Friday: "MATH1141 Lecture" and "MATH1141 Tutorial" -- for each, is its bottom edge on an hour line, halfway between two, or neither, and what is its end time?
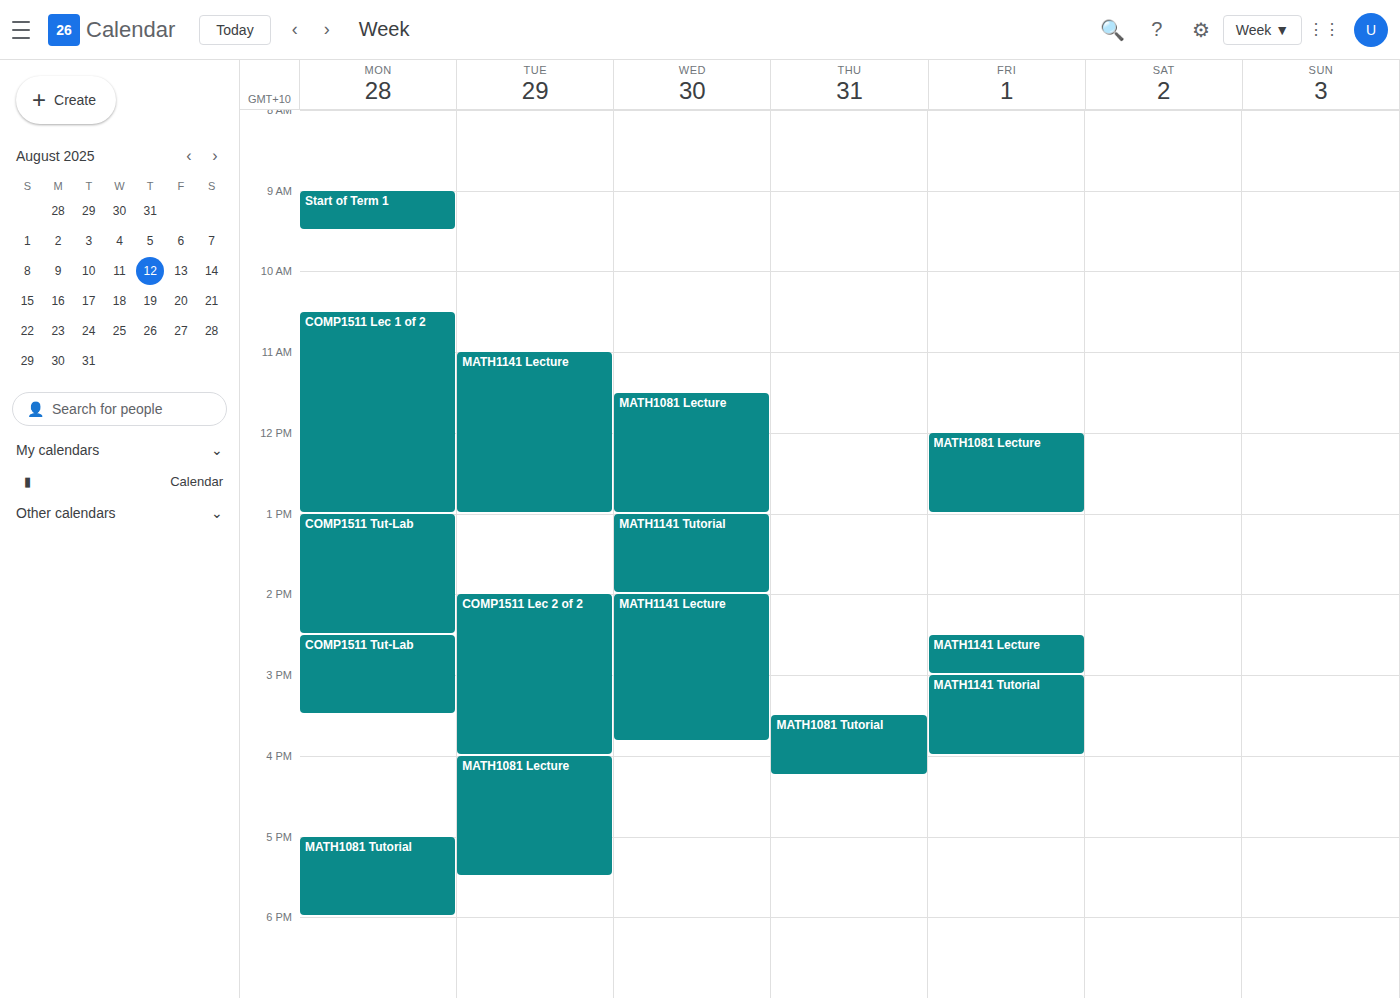
"MATH1141 Lecture": 3:00 PM, exactly on the 3 PM line. "MATH1141 Tutorial": 4:00 PM, exactly on the 4 PM line.